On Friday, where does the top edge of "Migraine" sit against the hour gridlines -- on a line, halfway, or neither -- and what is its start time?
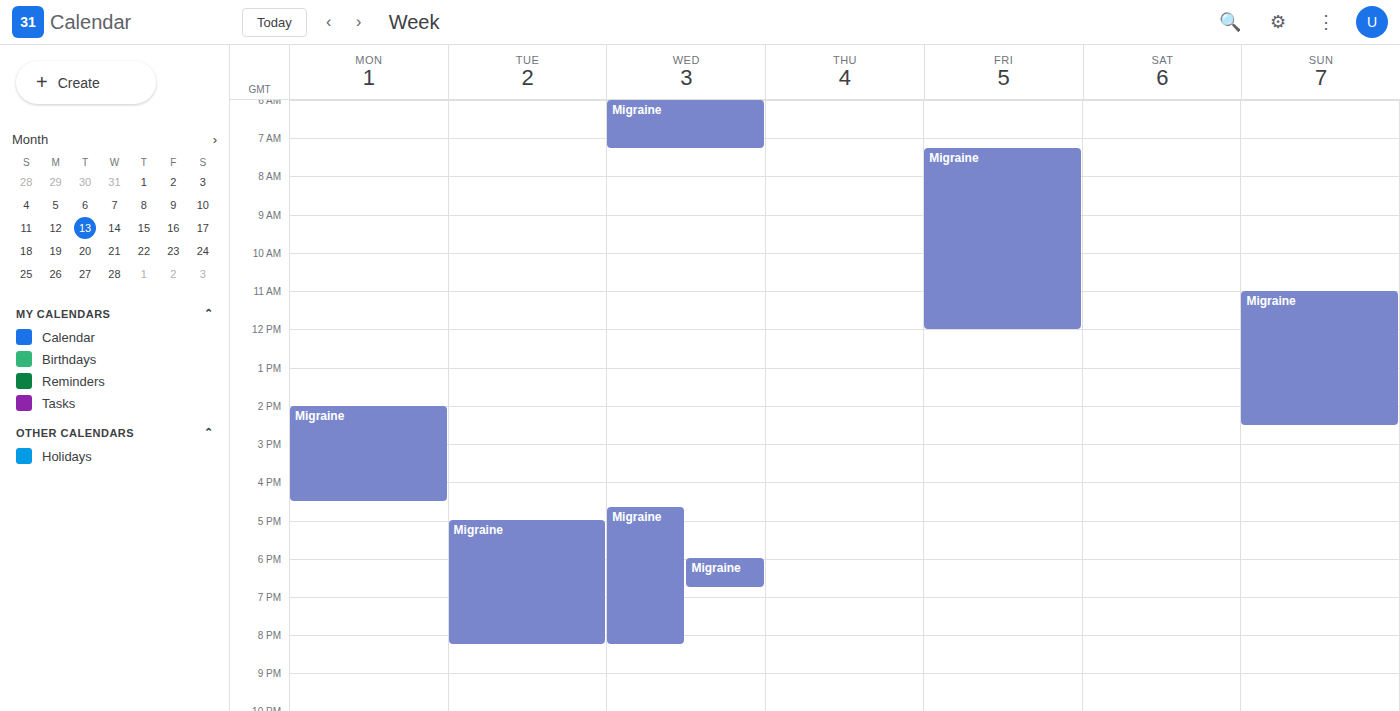
7:15 AM -- neither: a quarter of the way from the 7 AM line to the 8 AM line.